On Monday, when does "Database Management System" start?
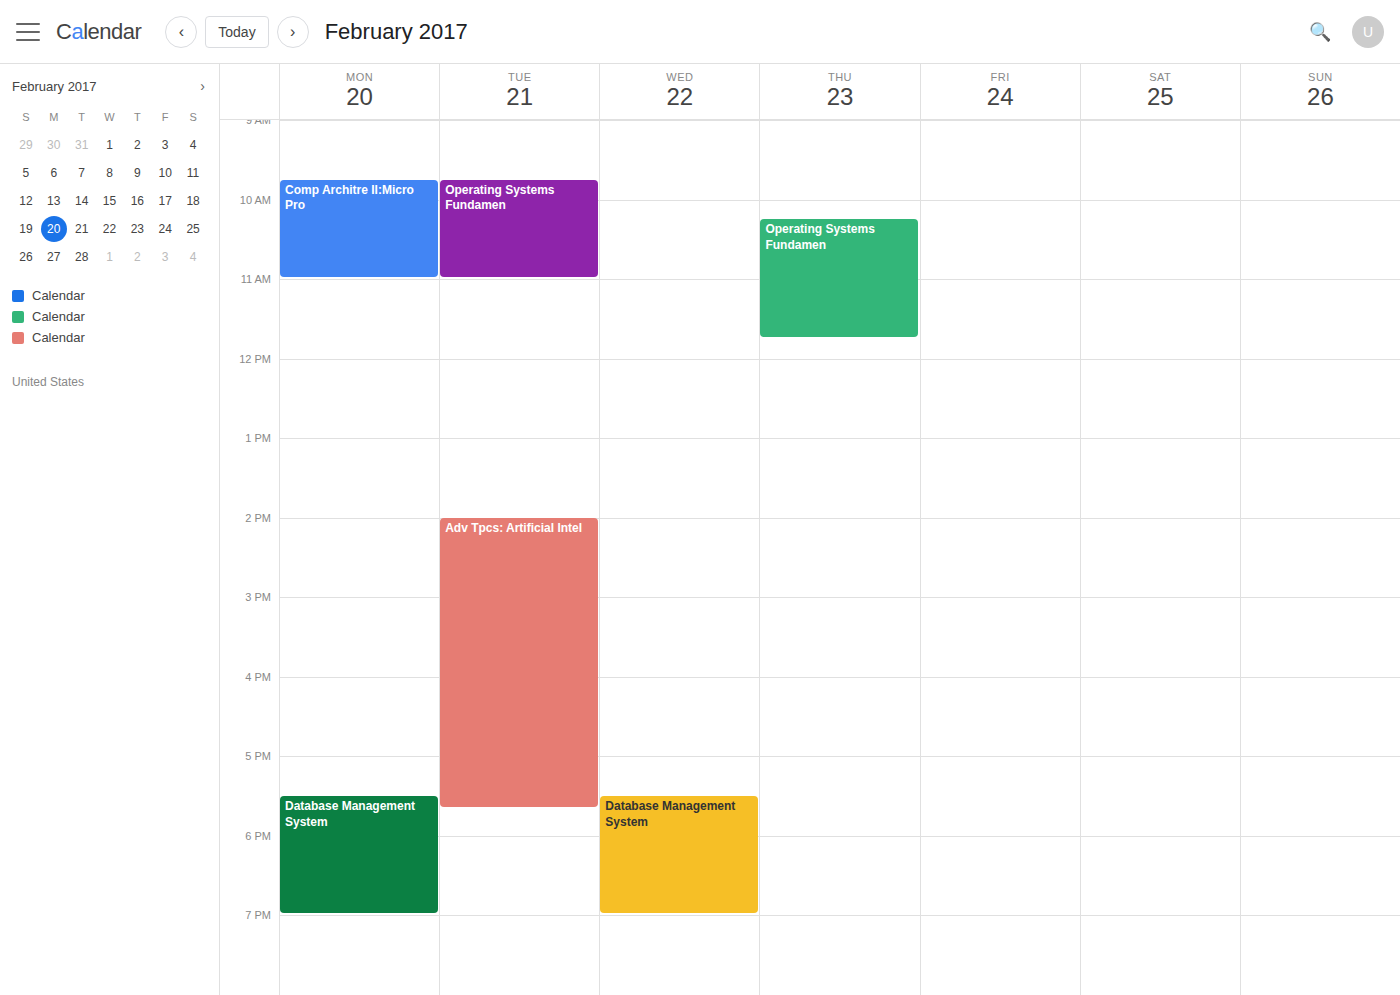
5:30 PM